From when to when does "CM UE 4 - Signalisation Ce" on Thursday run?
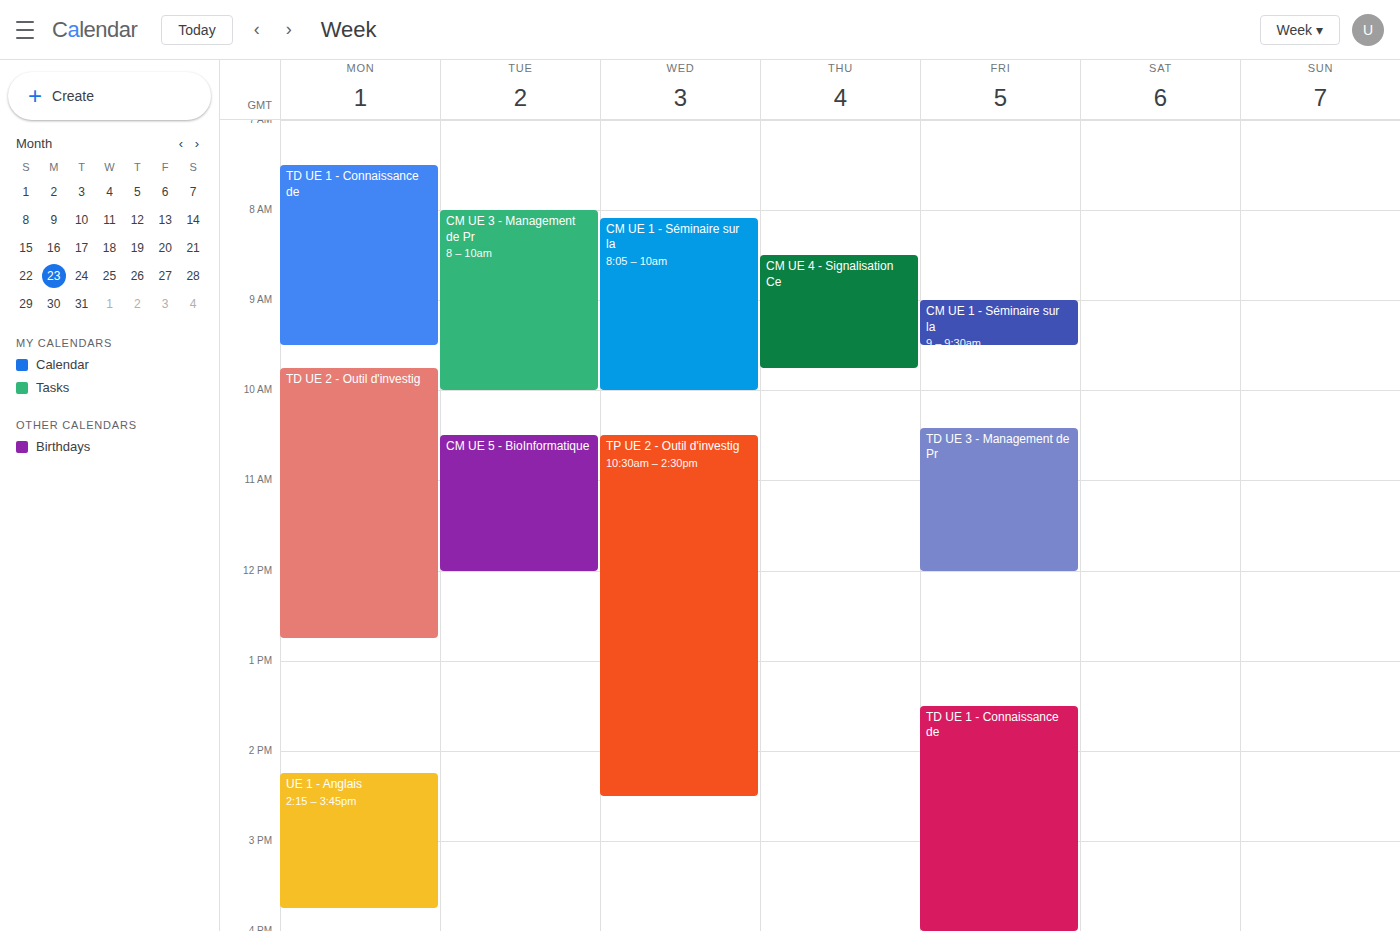
8:30 AM to 9:45 AM